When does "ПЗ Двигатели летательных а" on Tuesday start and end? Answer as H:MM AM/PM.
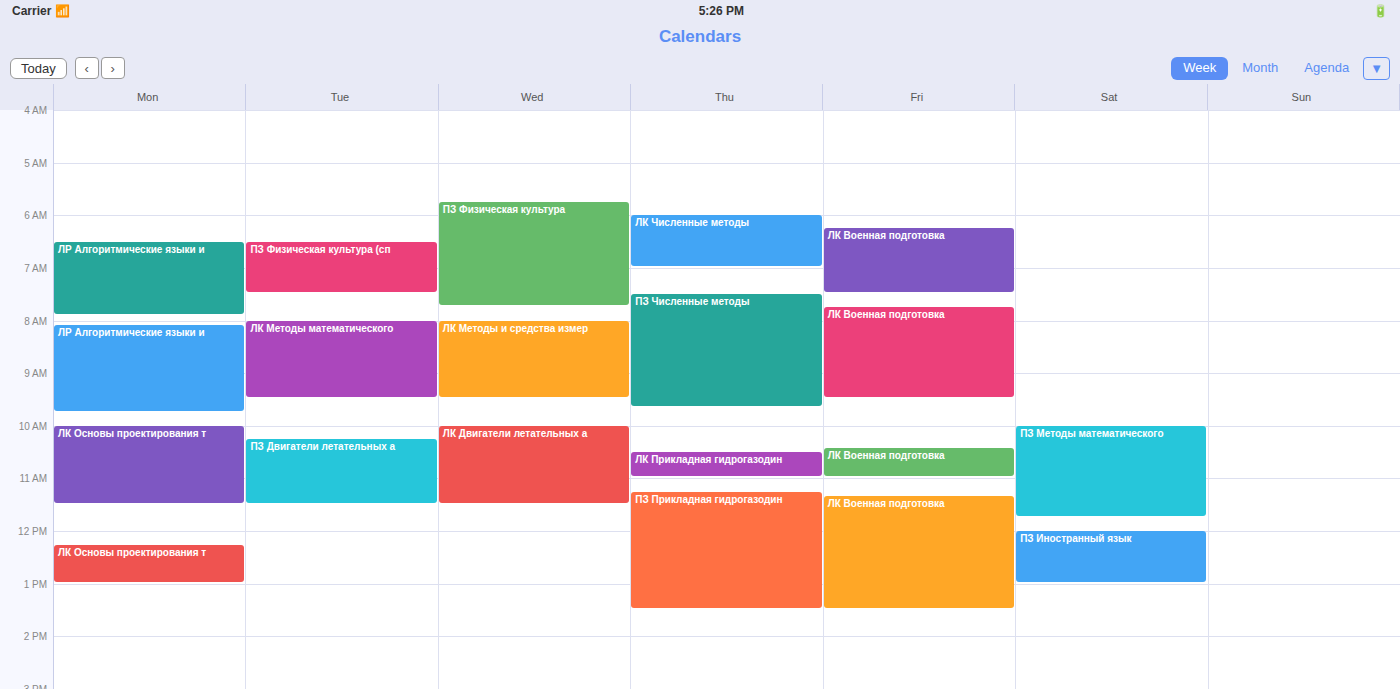
10:15 AM to 11:30 AM